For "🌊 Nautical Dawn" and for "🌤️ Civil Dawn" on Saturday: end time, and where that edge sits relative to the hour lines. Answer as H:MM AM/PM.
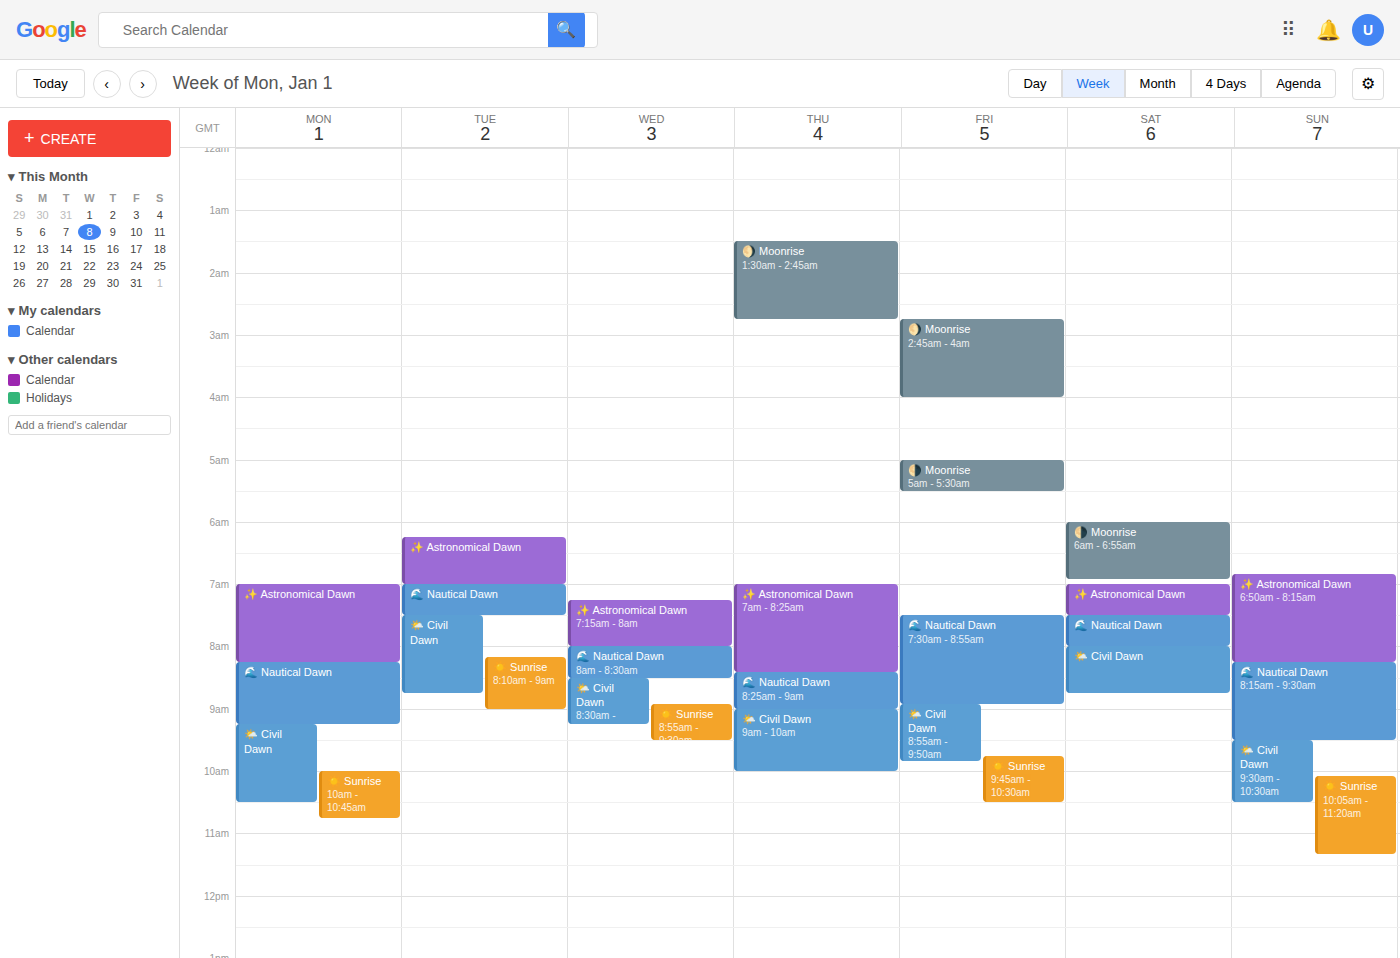
"🌊 Nautical Dawn": 8:00 AM, exactly on the 8 AM line. "🌤️ Civil Dawn": 8:45 AM, neither: three quarters of the way from the 8 AM line to the 9 AM line.